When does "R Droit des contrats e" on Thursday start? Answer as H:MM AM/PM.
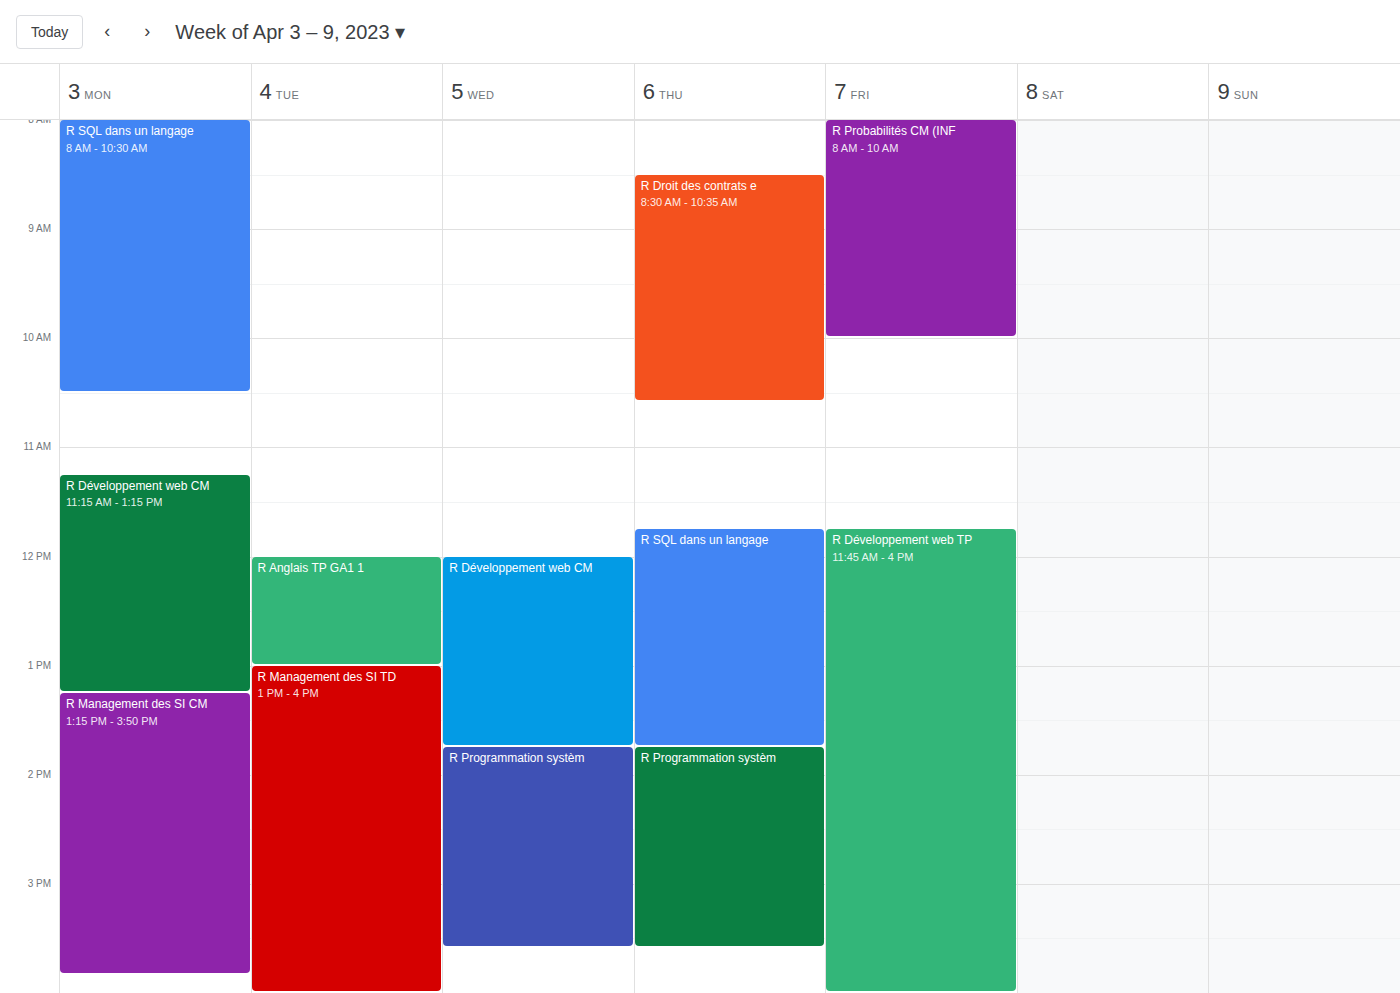
8:30 AM